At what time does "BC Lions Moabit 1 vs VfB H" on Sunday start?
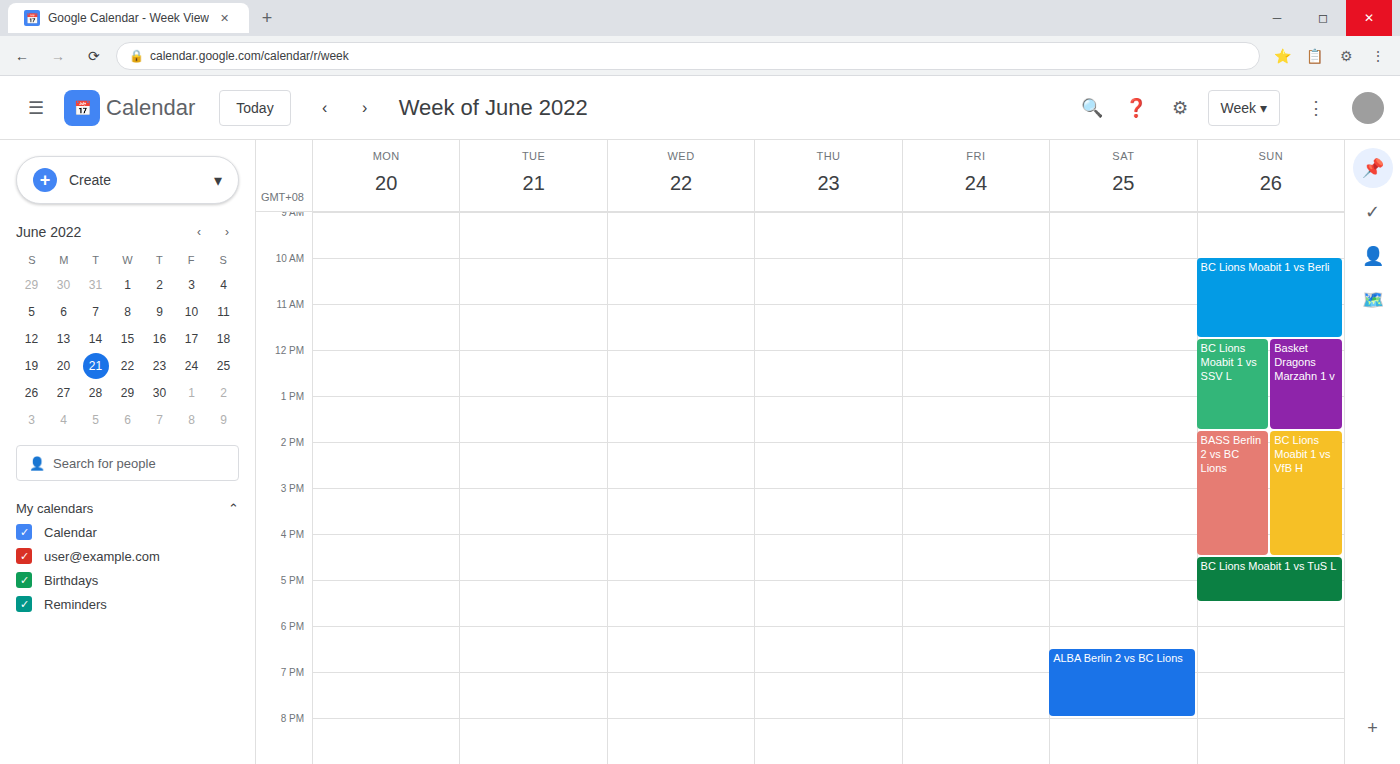
1:45 PM